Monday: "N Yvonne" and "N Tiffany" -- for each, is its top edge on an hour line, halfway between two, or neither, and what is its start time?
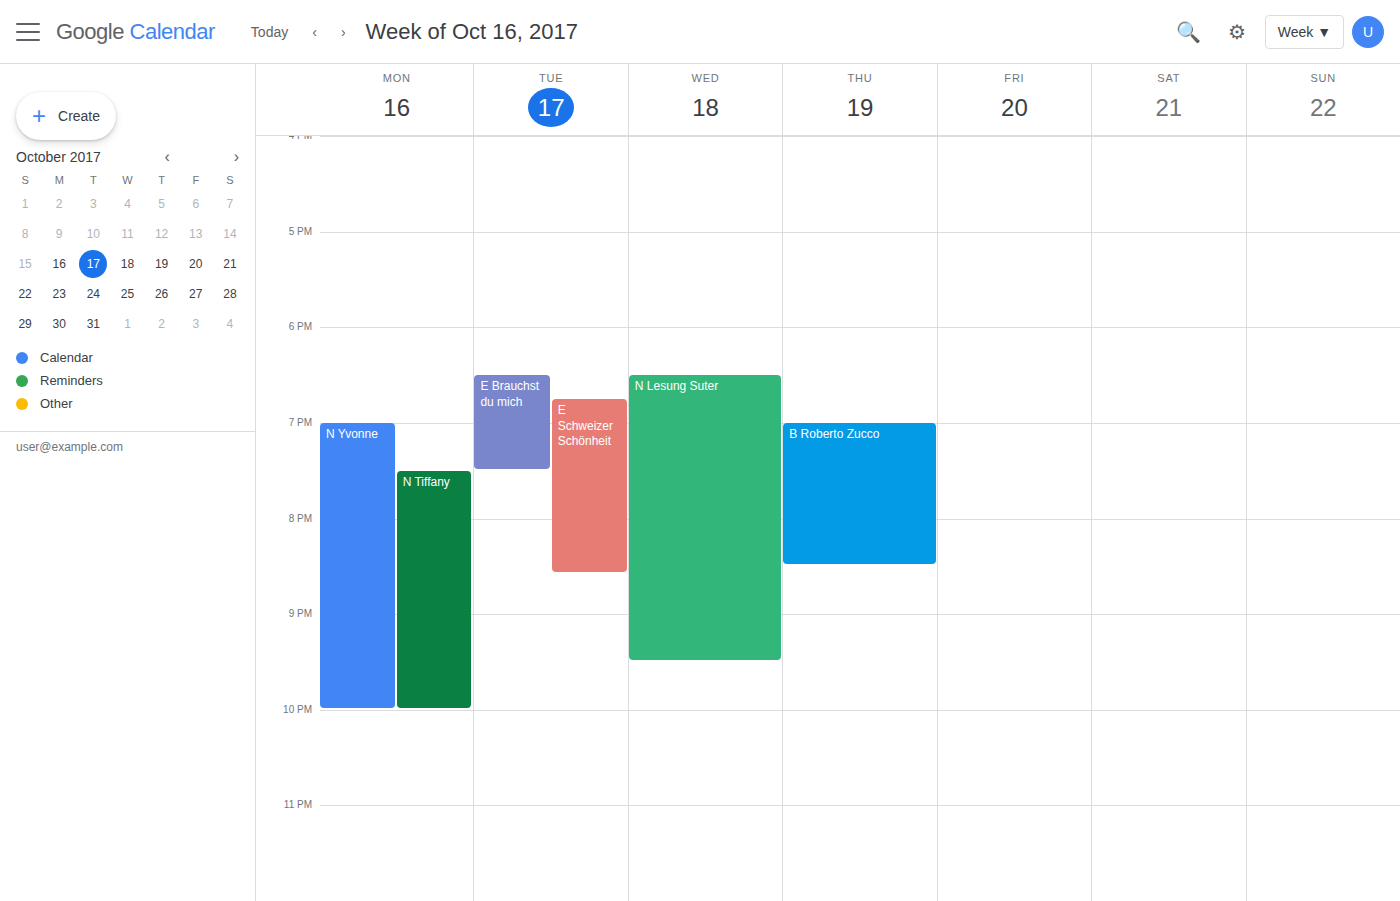
"N Yvonne": 7:00 PM, exactly on the 7 PM line. "N Tiffany": 7:30 PM, halfway between the 7 PM and 8 PM lines.